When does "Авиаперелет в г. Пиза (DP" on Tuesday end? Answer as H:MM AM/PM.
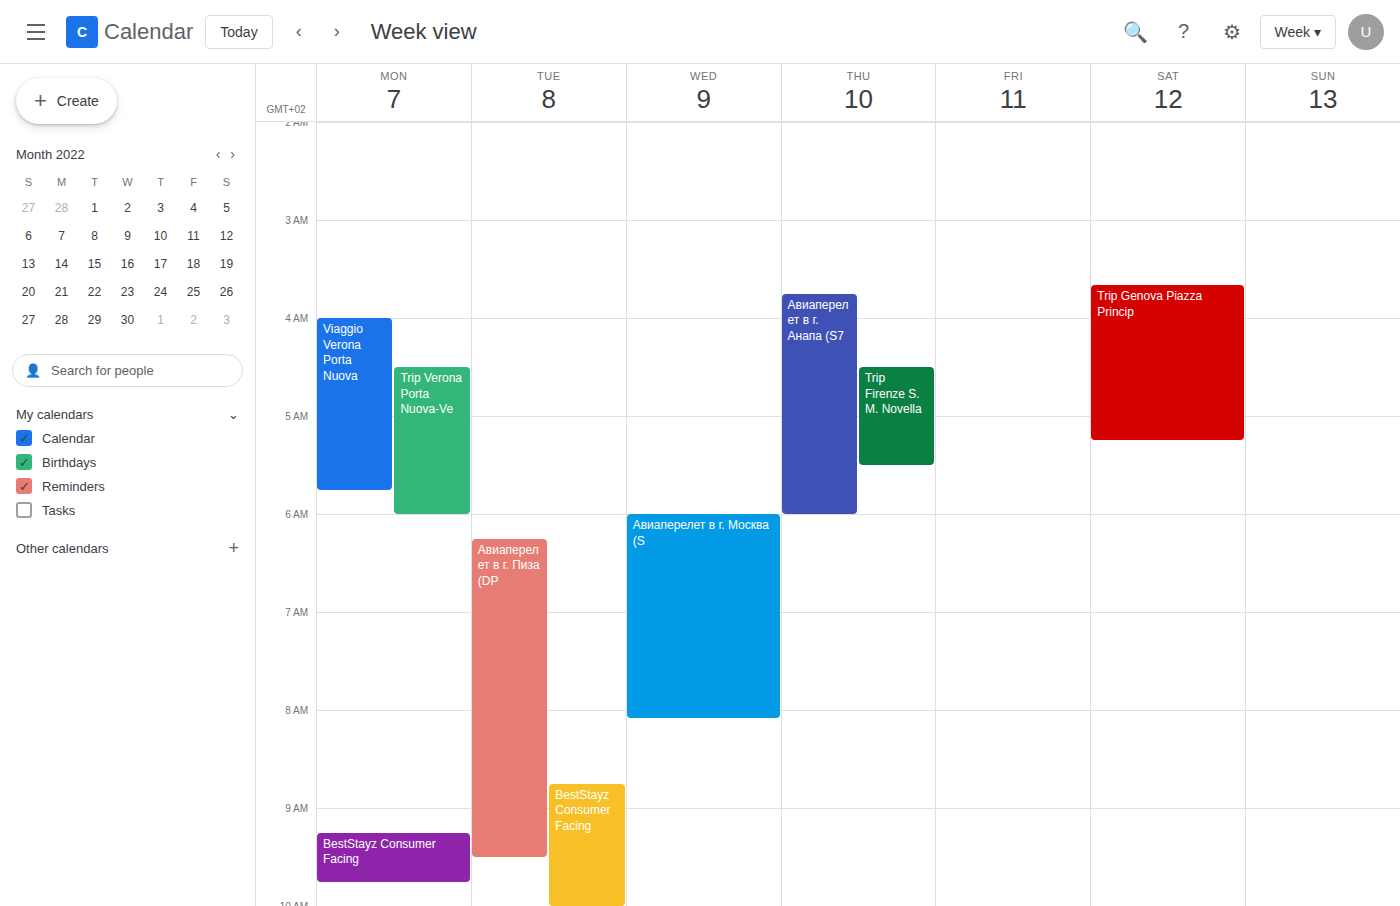
9:30 AM